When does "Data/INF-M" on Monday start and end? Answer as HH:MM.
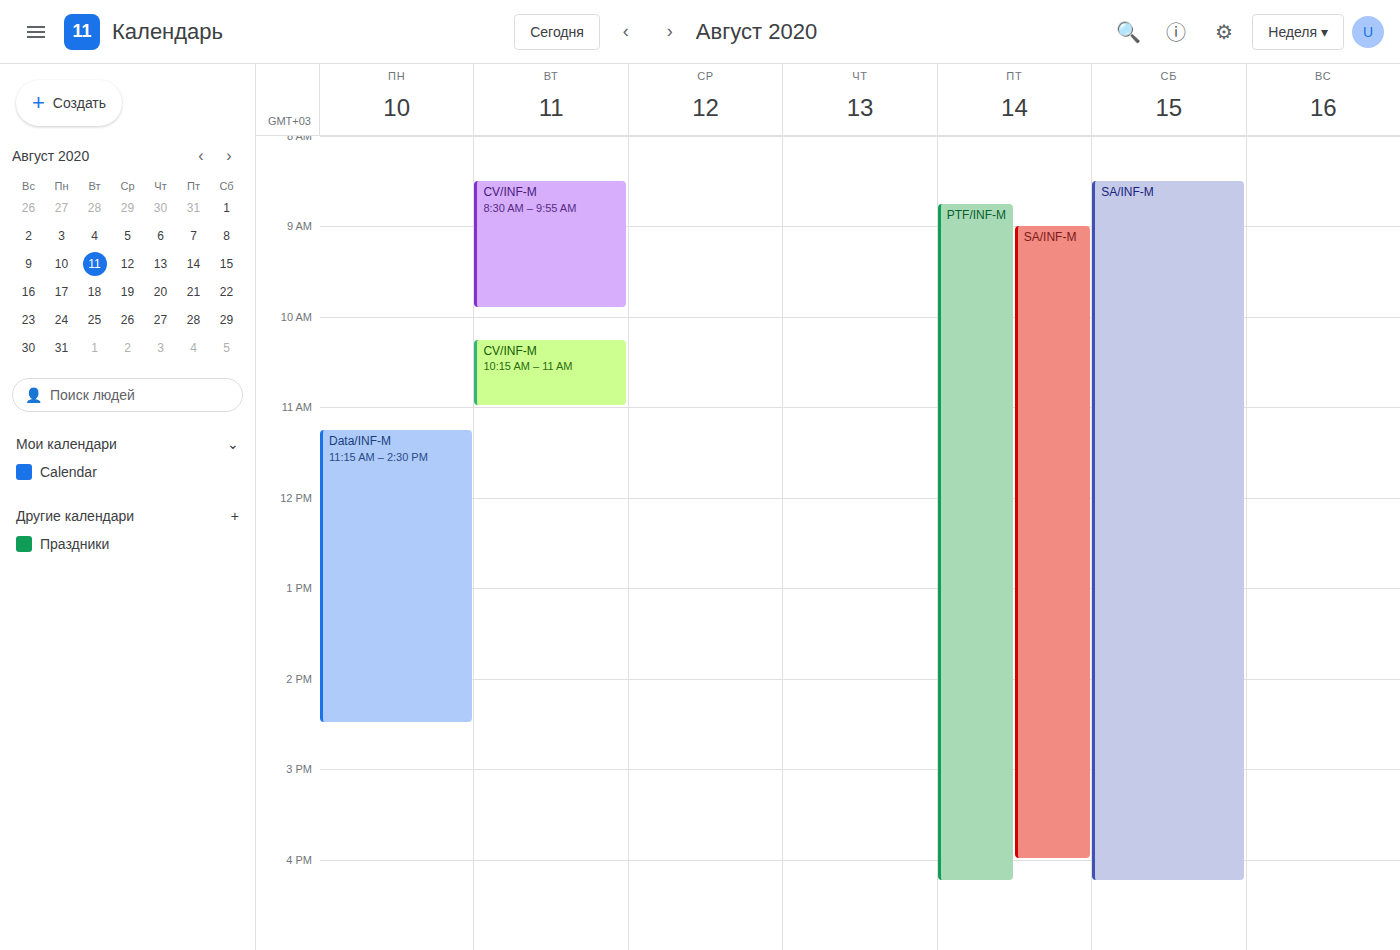
11:15 to 14:30